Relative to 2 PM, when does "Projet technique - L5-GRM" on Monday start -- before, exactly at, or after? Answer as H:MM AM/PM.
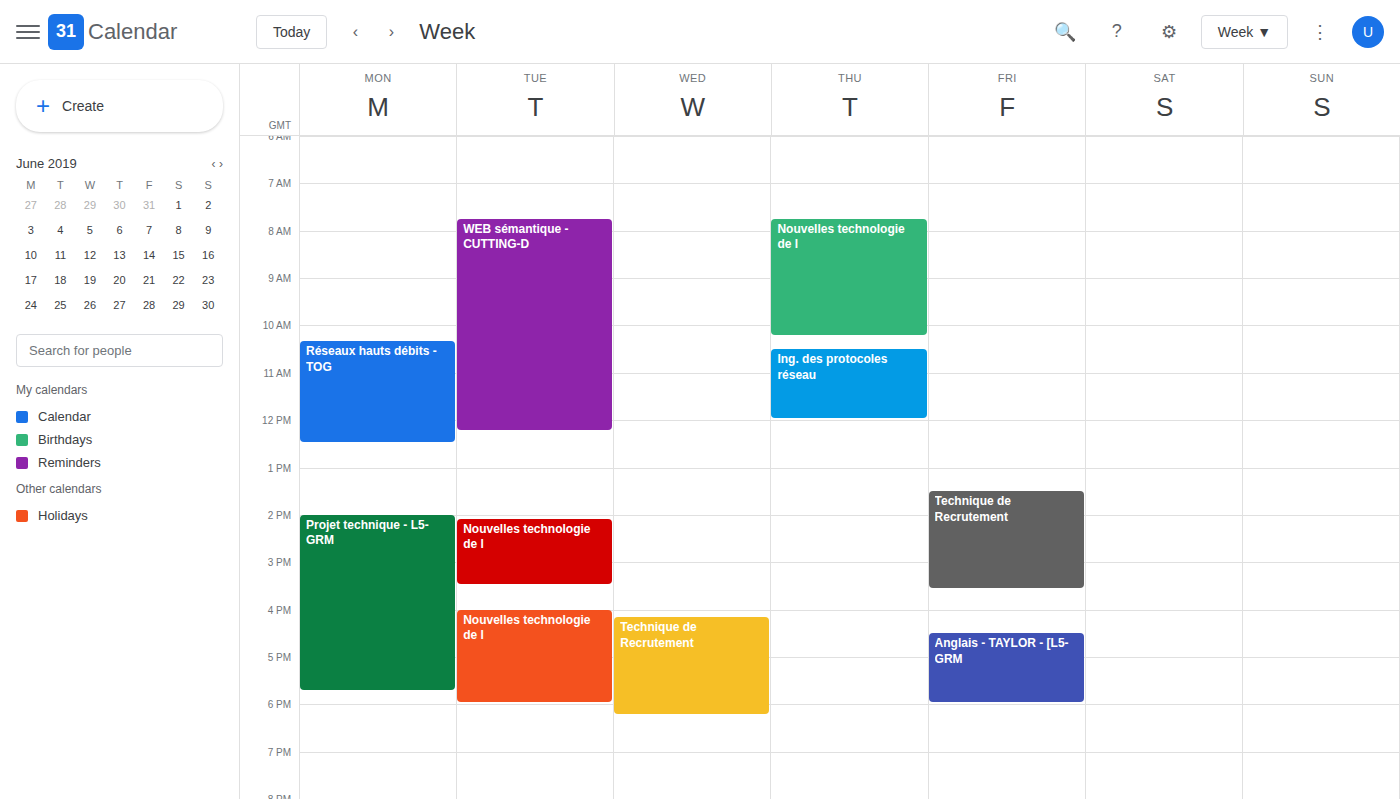
2:00 PM -- exactly at 2 PM, on the 2 PM line.